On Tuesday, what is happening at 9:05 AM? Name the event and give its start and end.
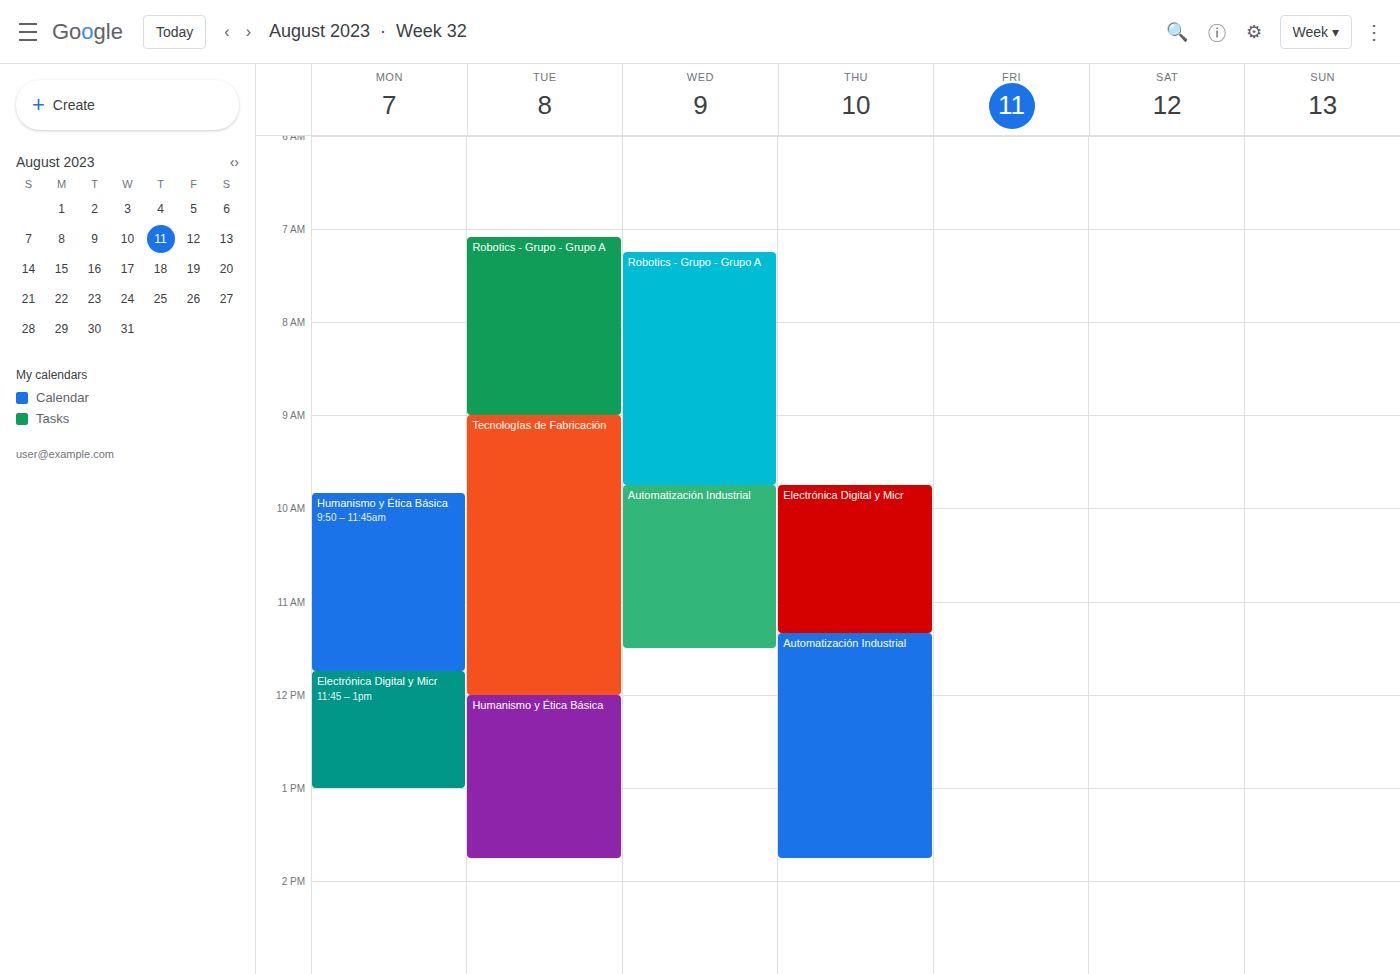
"Tecnologías de Fabricación", 9:00 AM to 12:00 PM